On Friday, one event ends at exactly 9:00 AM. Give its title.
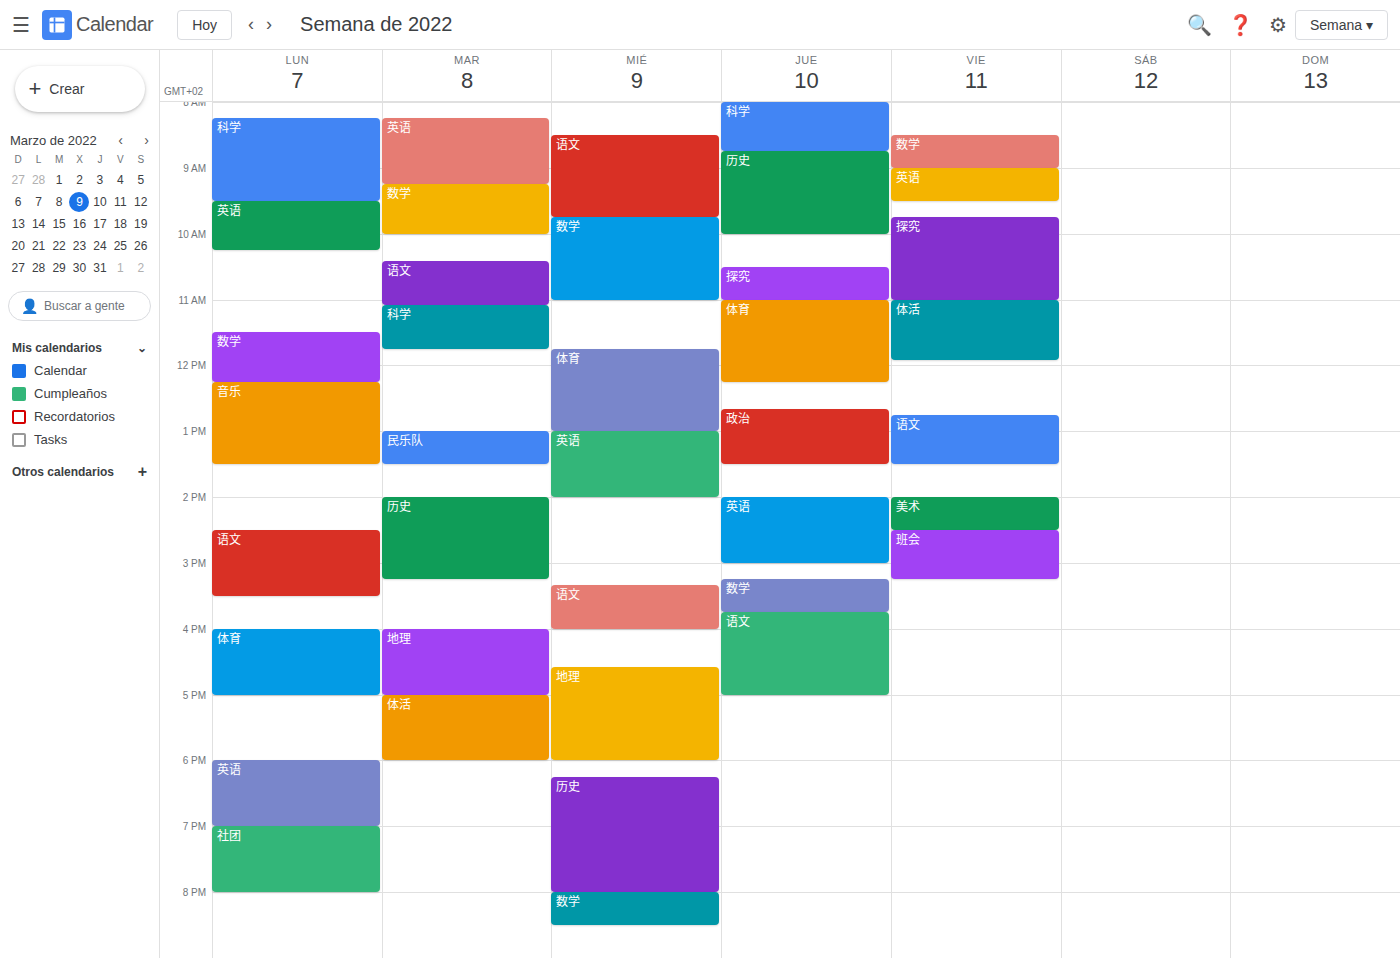
"数学"